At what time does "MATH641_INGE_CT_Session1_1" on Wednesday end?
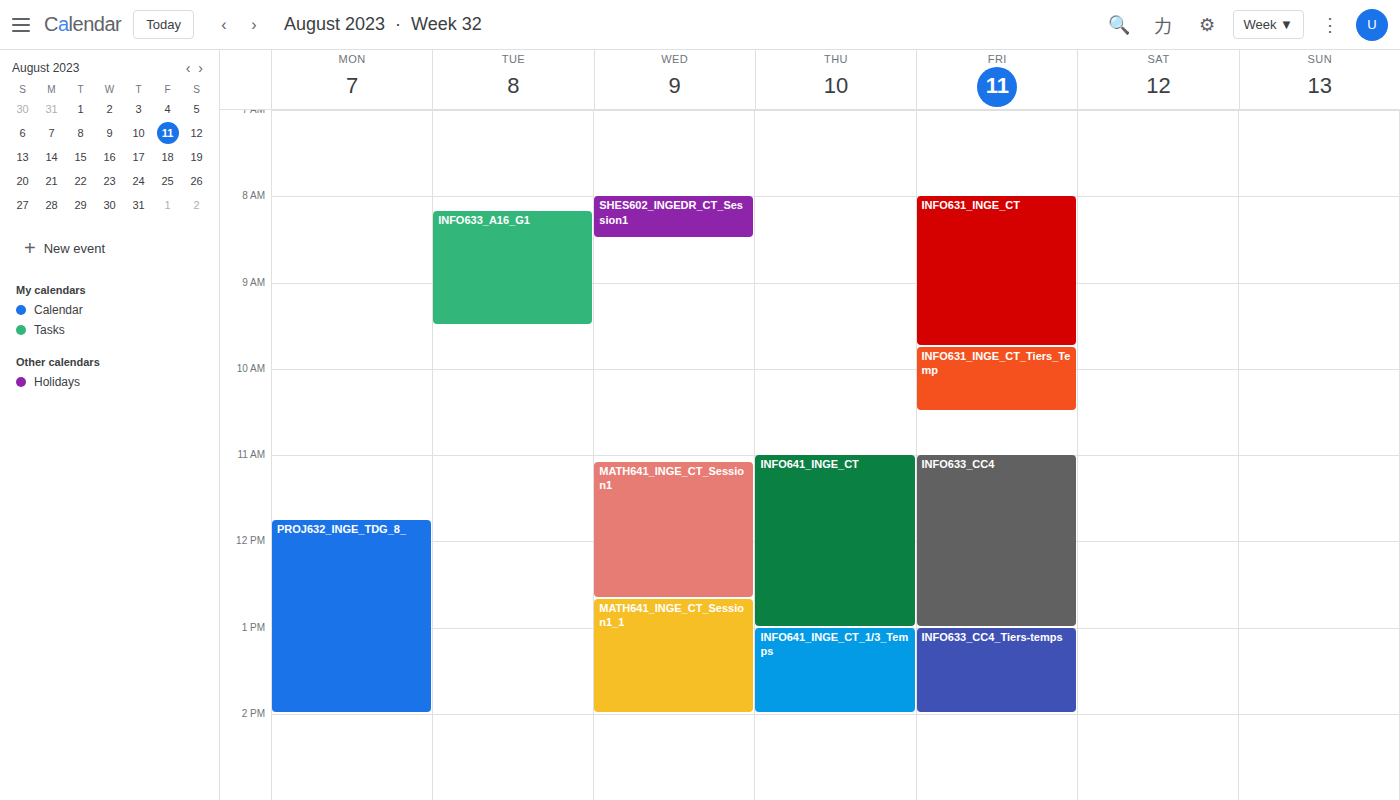
2:00 PM